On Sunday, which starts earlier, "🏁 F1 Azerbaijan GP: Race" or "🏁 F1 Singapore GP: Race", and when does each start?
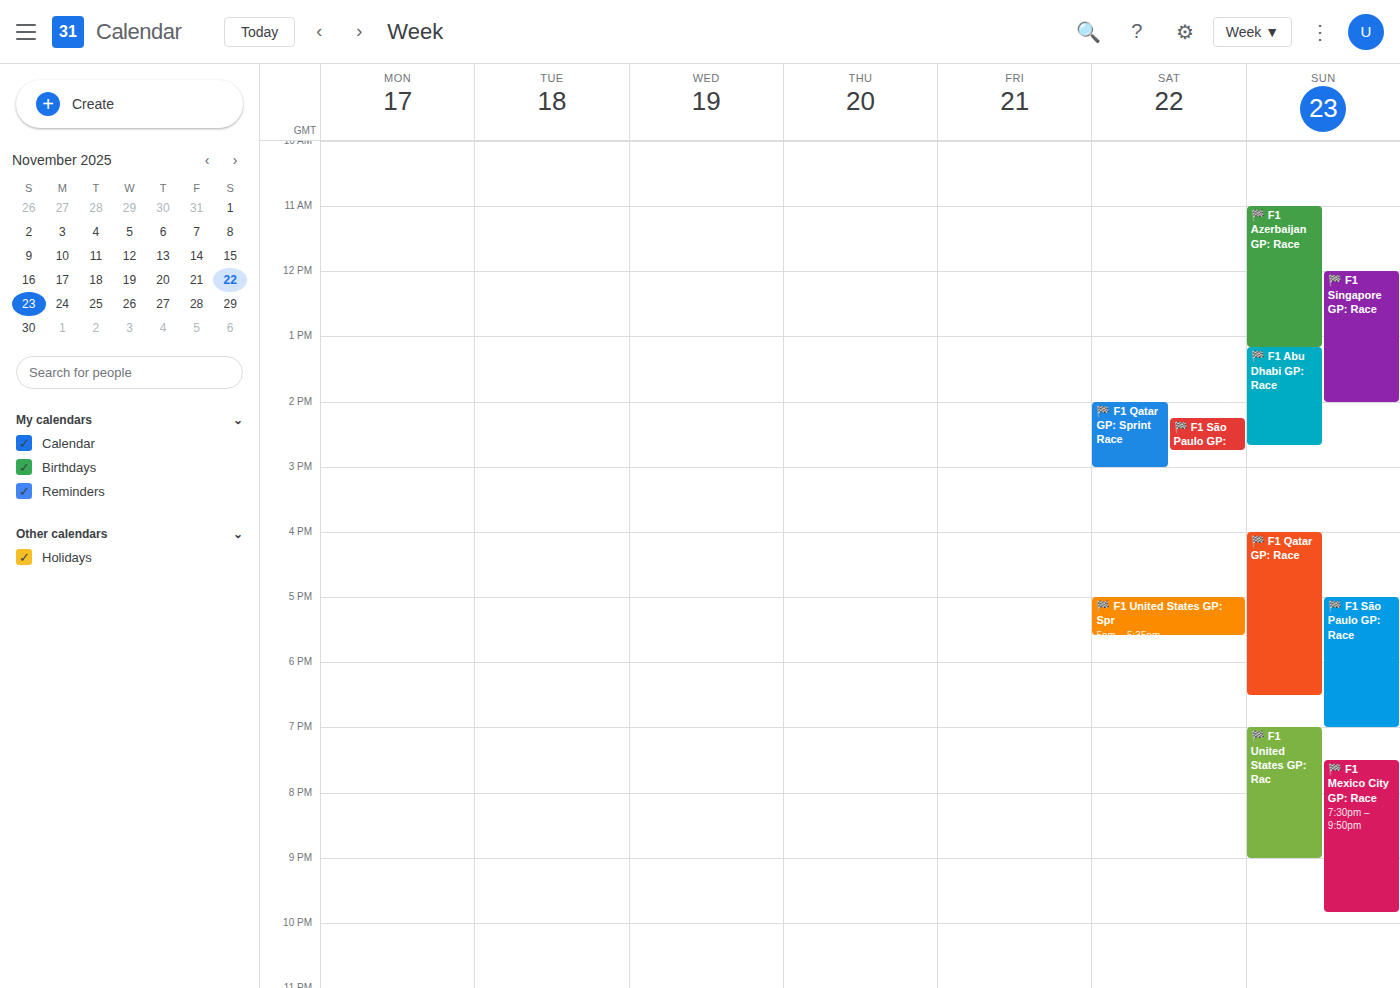
"🏁 F1 Azerbaijan GP: Race" 11:00 AM; "🏁 F1 Singapore GP: Race" 12:00 PM.